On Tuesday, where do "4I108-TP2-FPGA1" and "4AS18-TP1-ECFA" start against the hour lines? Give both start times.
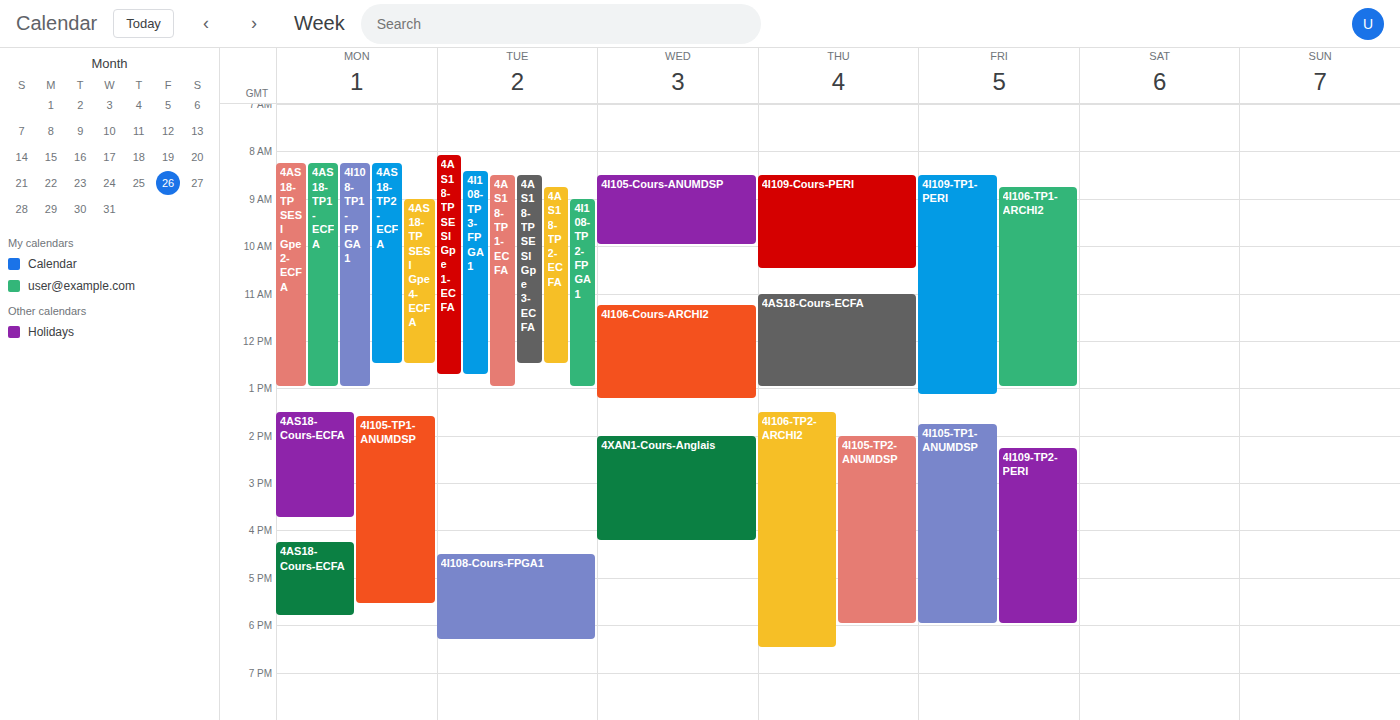
"4I108-TP2-FPGA1": 9:00 AM, exactly on the 9 AM line. "4AS18-TP1-ECFA": 8:30 AM, halfway between the 8 AM and 9 AM lines.